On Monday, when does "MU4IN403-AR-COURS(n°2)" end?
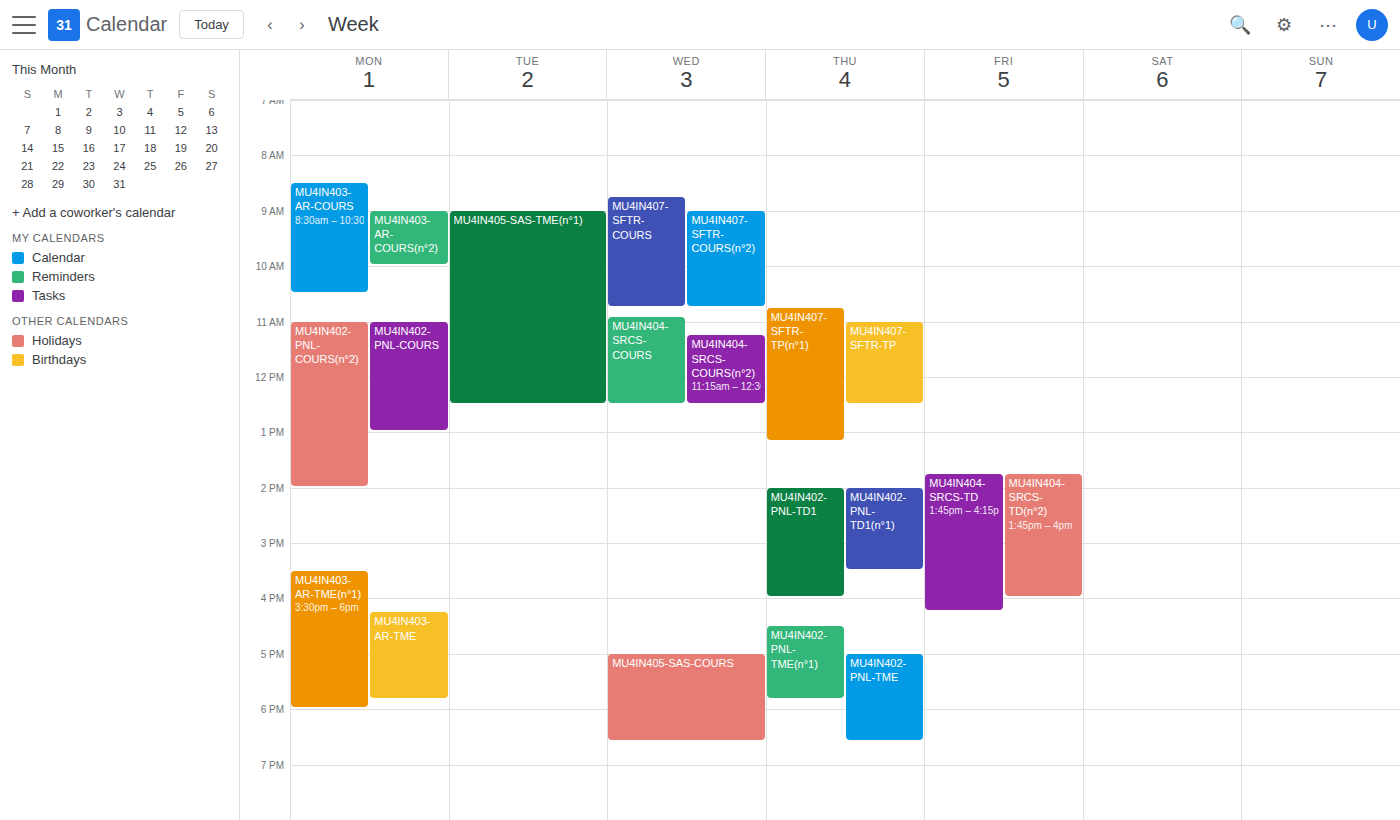
10:00 AM